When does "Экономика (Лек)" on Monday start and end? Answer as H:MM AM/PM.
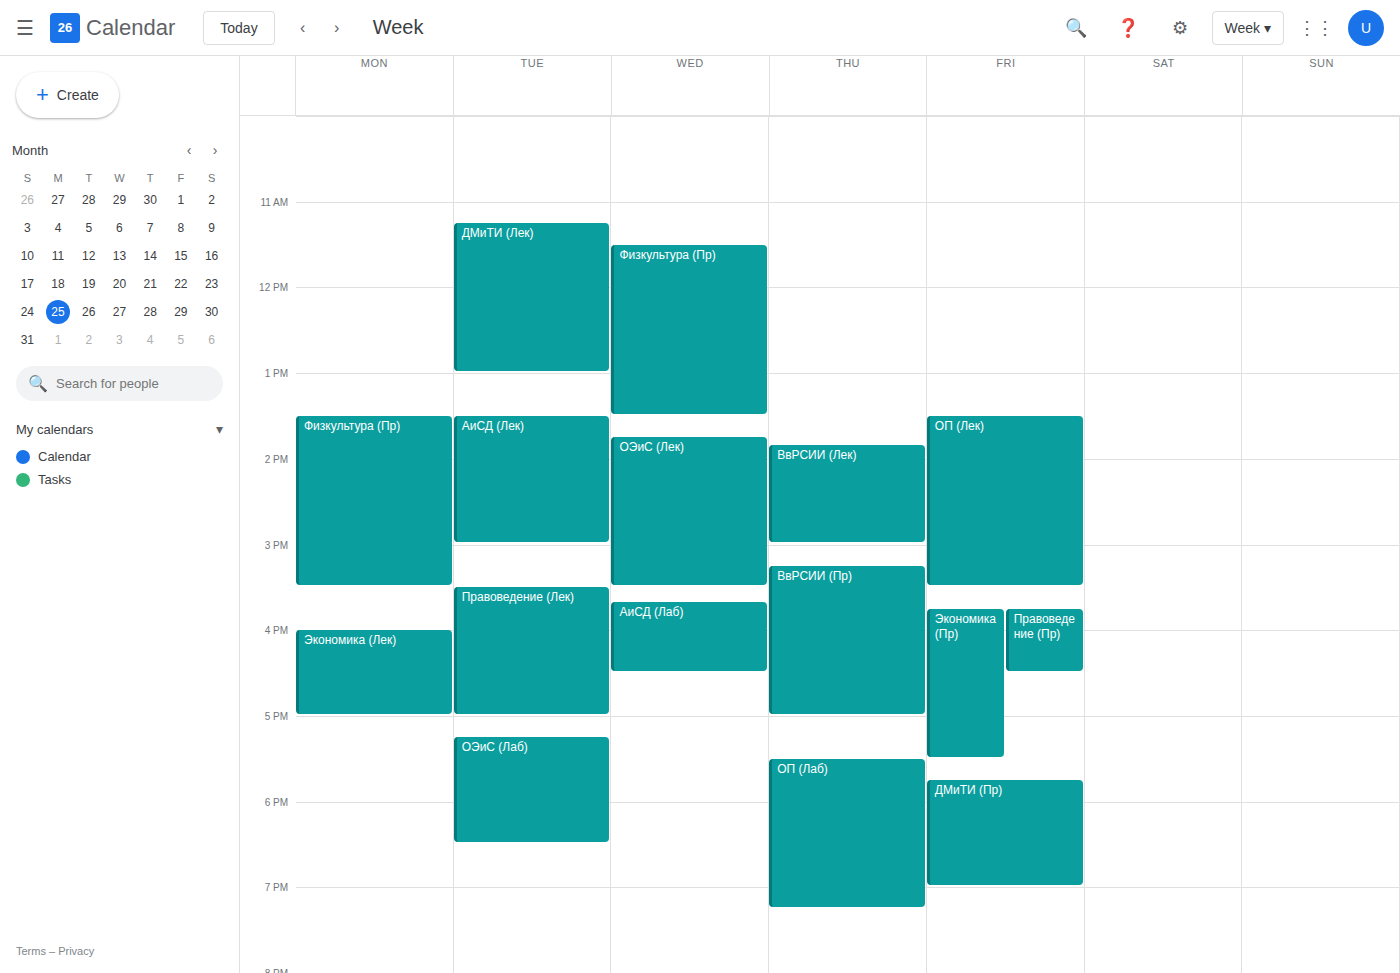
4:00 PM to 5:00 PM